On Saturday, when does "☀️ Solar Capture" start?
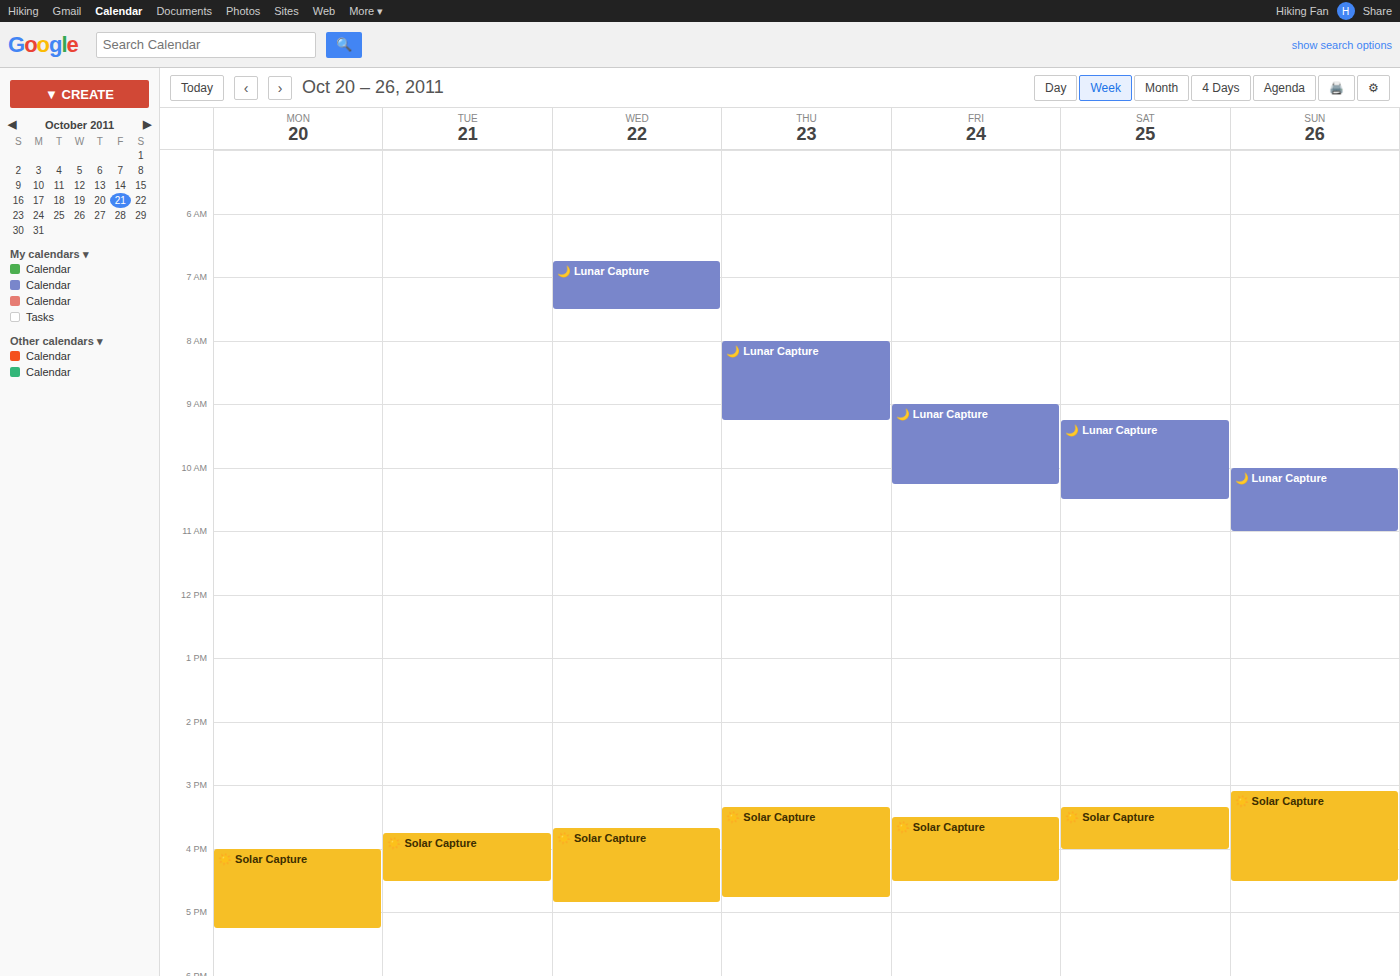
3:20 PM